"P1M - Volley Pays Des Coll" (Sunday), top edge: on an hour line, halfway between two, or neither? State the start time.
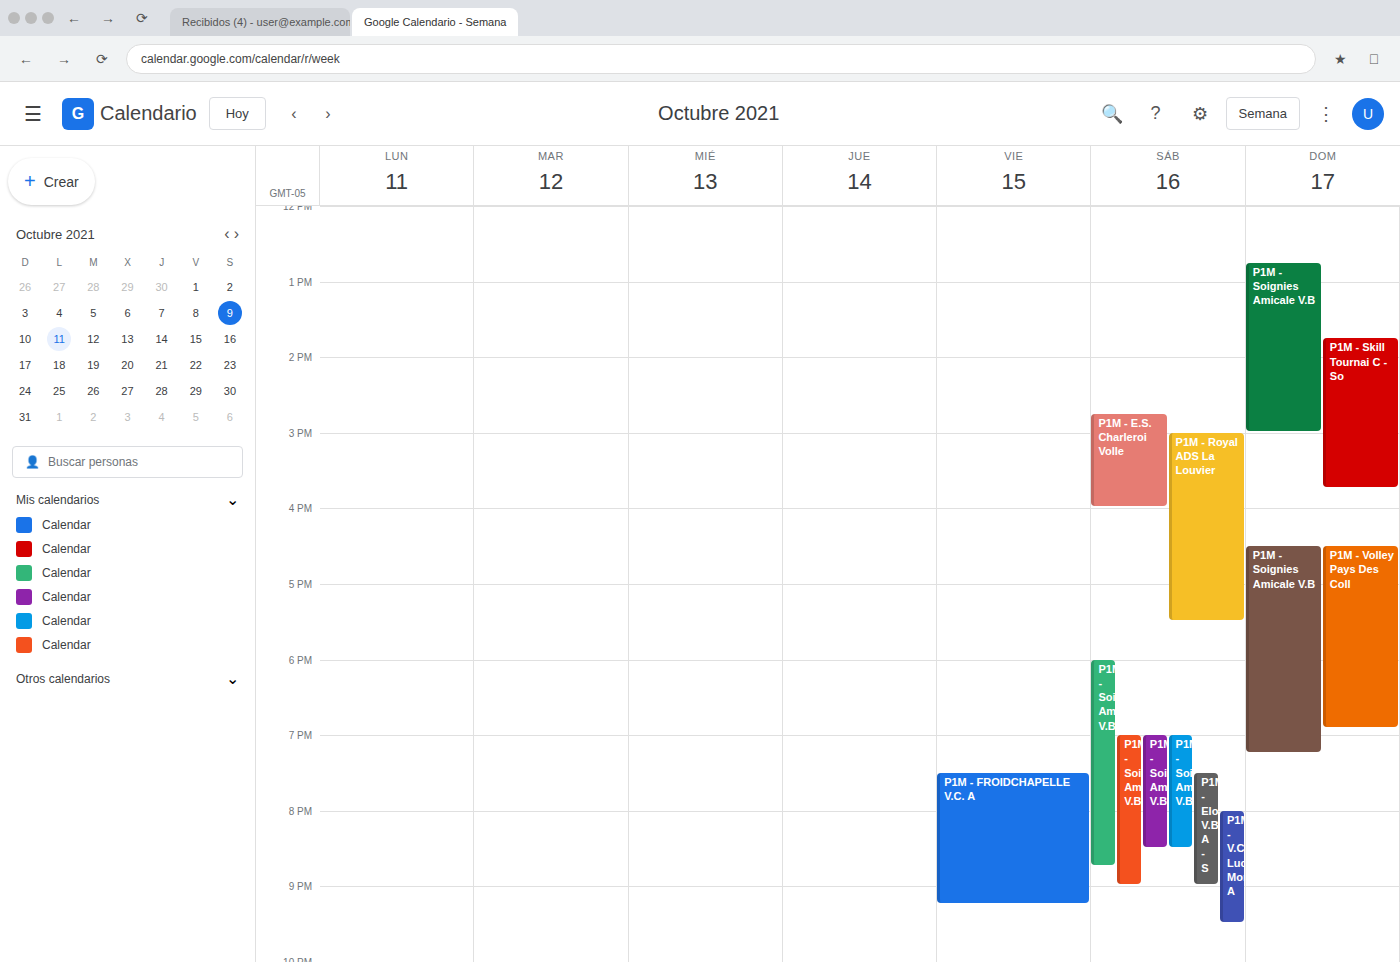
4:30 PM -- halfway between the 4 PM and 5 PM lines.